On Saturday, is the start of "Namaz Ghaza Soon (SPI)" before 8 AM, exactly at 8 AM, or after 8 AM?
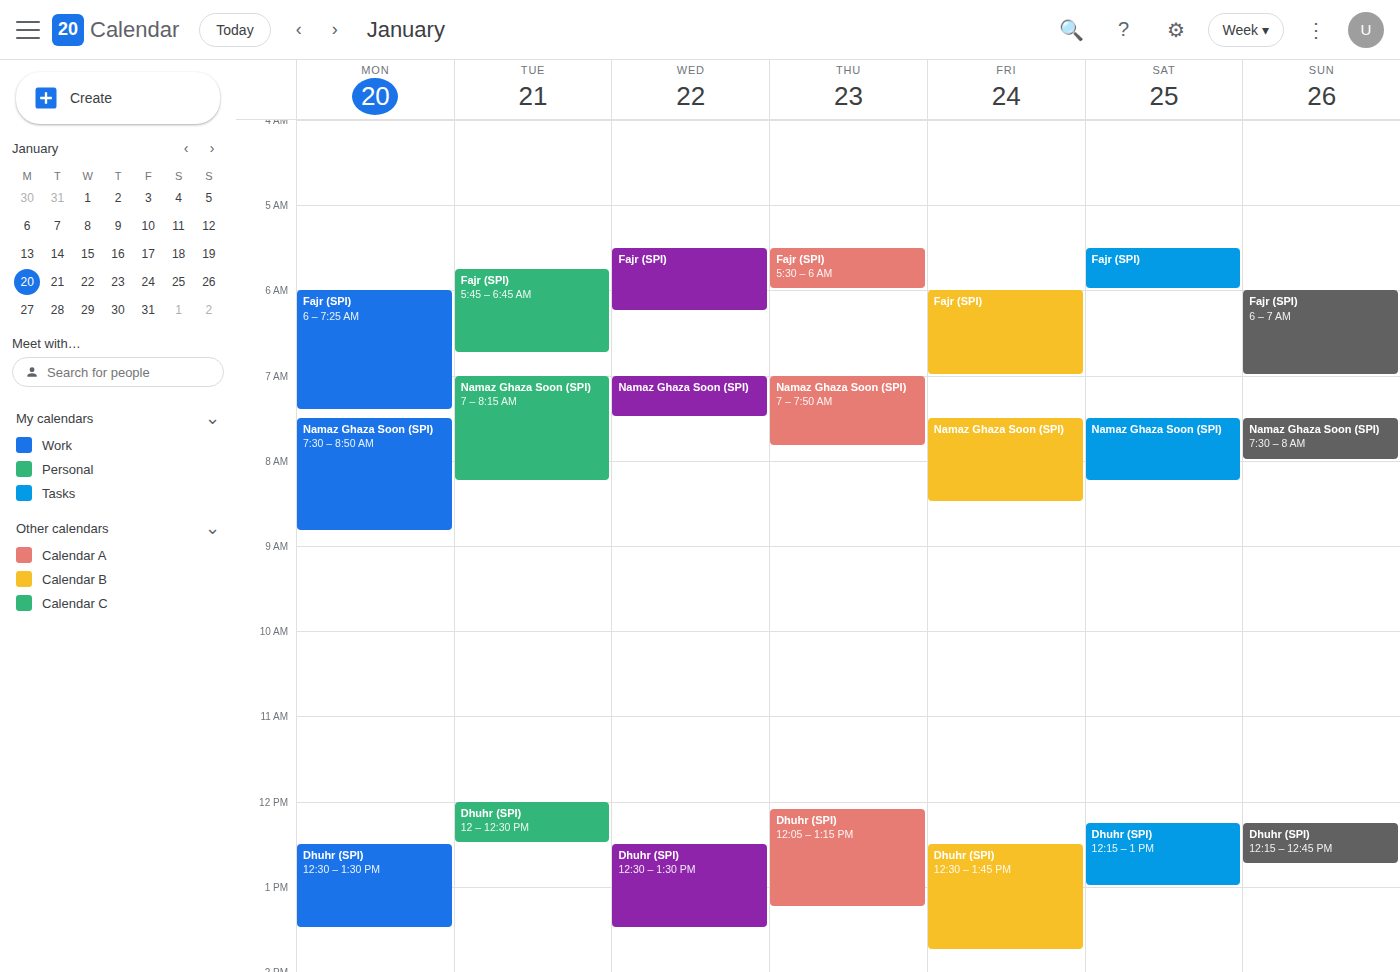
7:30 AM -- before 8 AM, 30 minutes above the 8 AM line.